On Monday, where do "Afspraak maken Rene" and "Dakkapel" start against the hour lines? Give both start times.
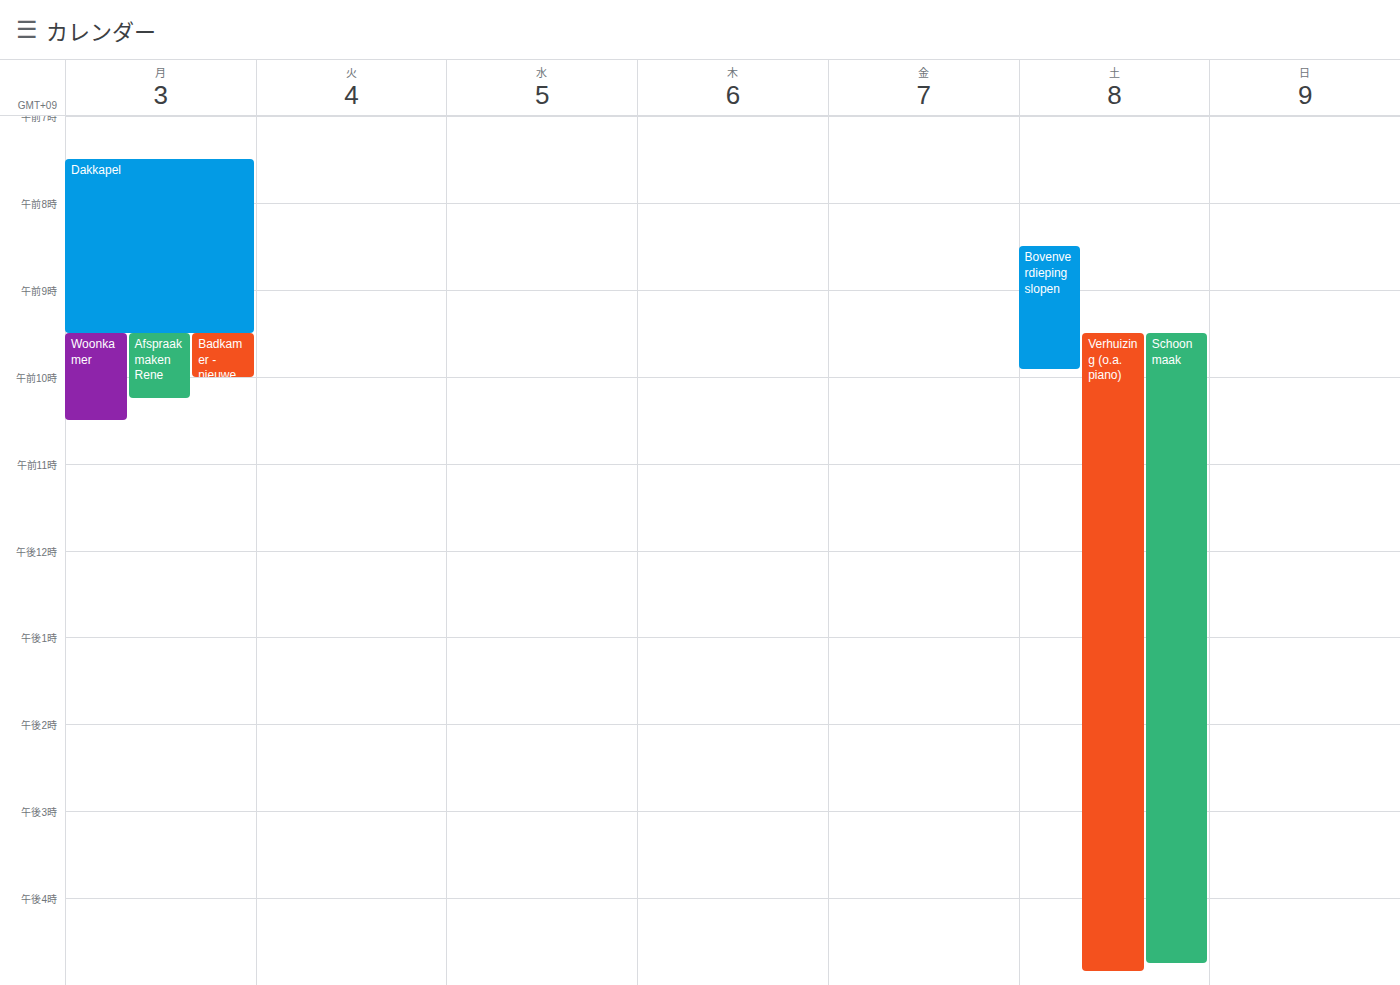
"Afspraak maken Rene": 9:30 AM, halfway between the 9 AM and 10 AM lines. "Dakkapel": 7:30 AM, halfway between the 7 AM and 8 AM lines.